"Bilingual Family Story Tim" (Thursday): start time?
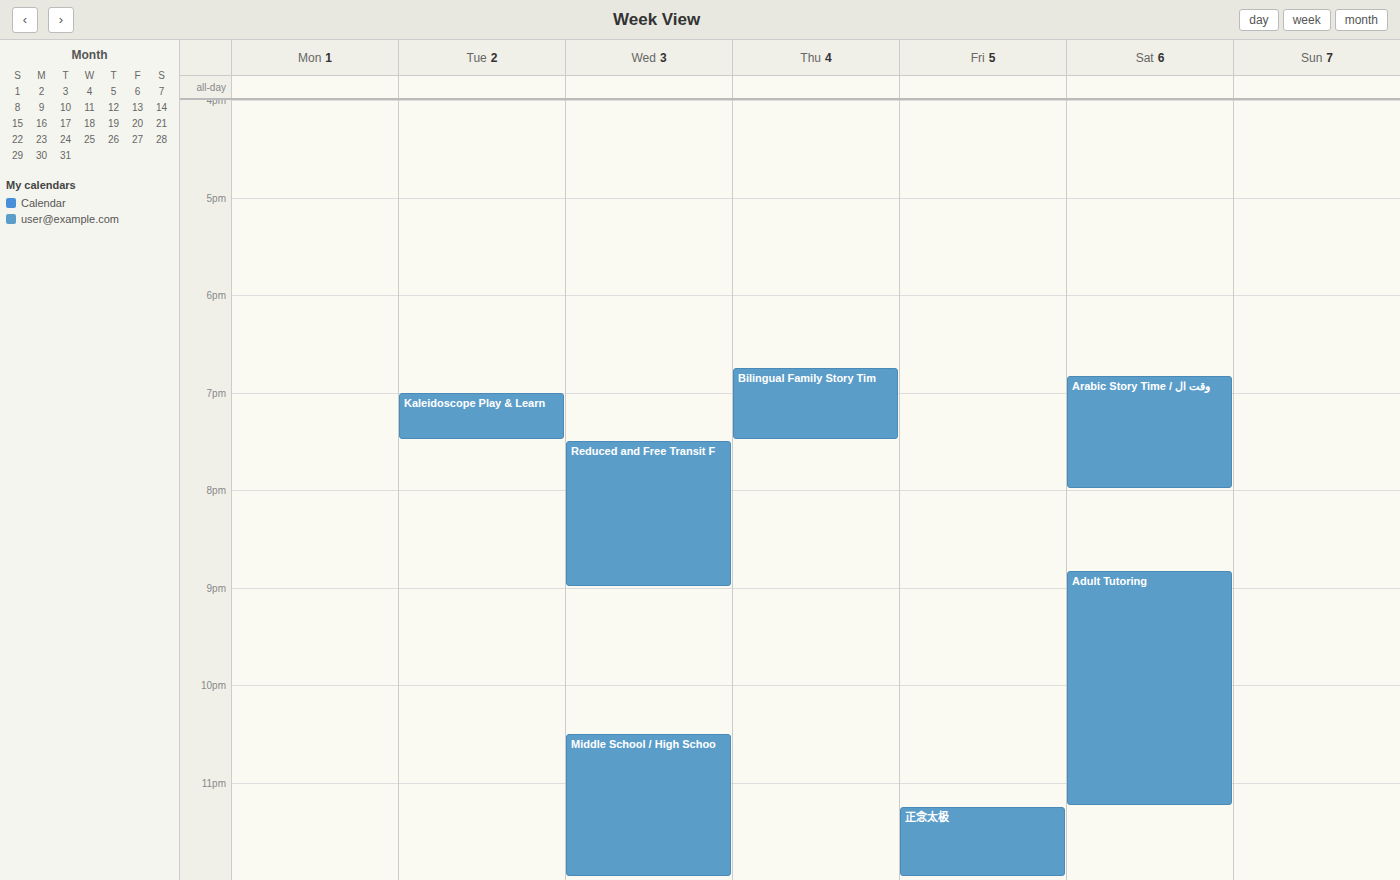
6:45 PM